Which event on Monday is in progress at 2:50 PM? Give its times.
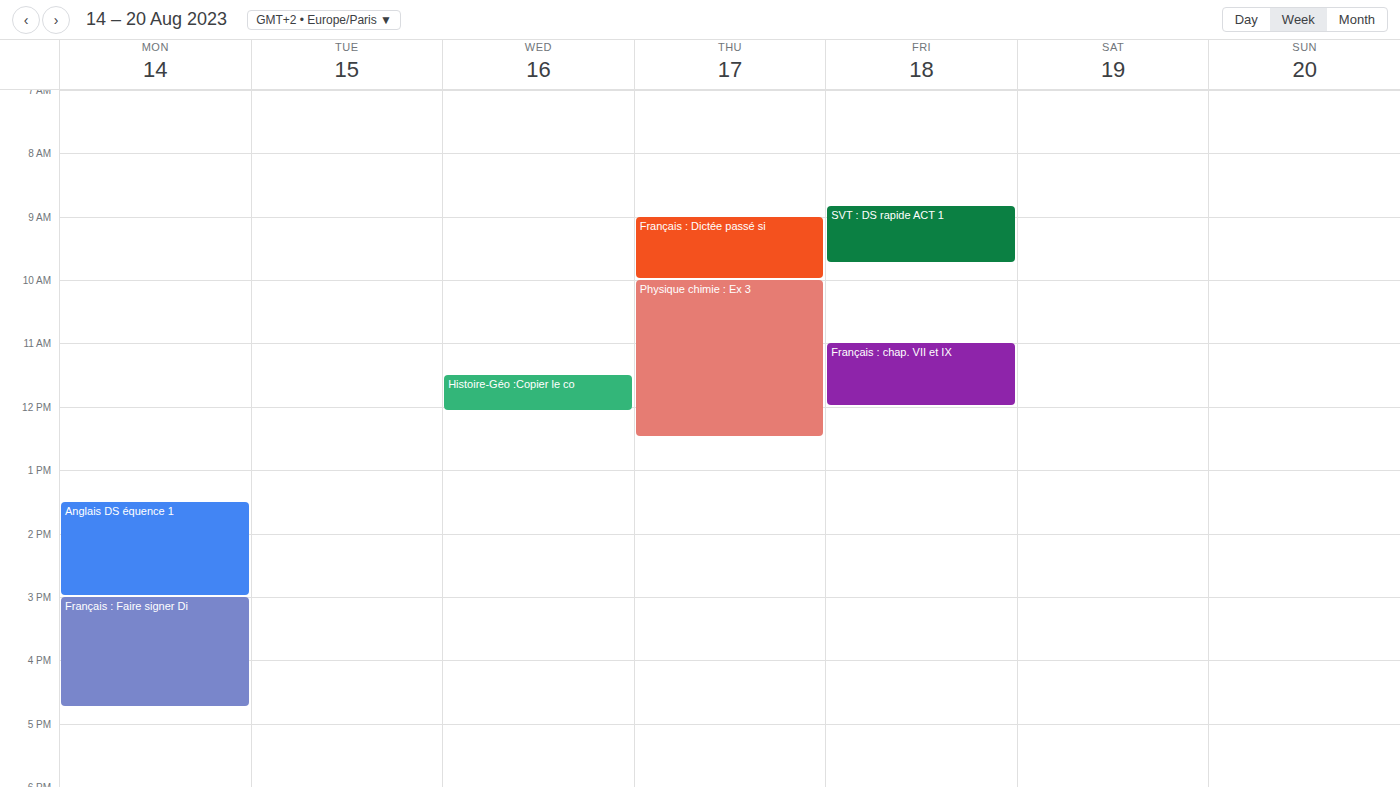
"Anglais DS équence 1", 1:30 PM to 3:00 PM